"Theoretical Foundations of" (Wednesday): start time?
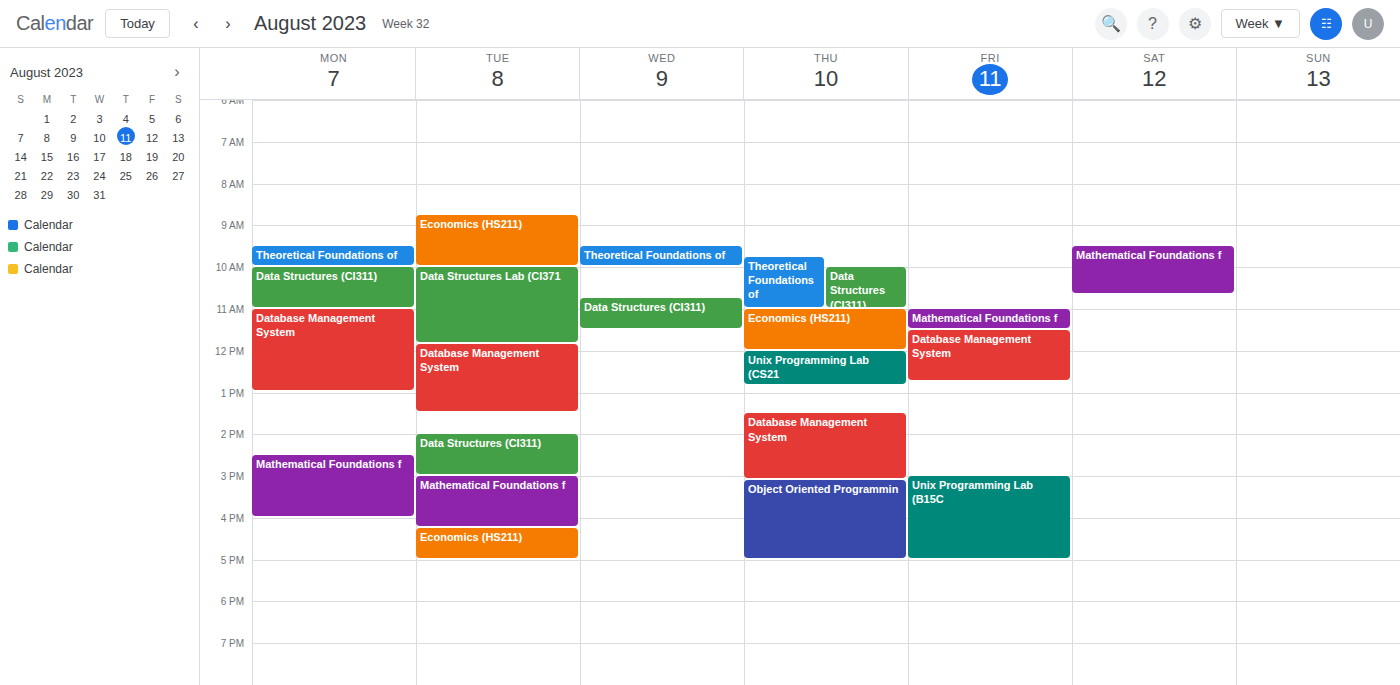
9:30 AM